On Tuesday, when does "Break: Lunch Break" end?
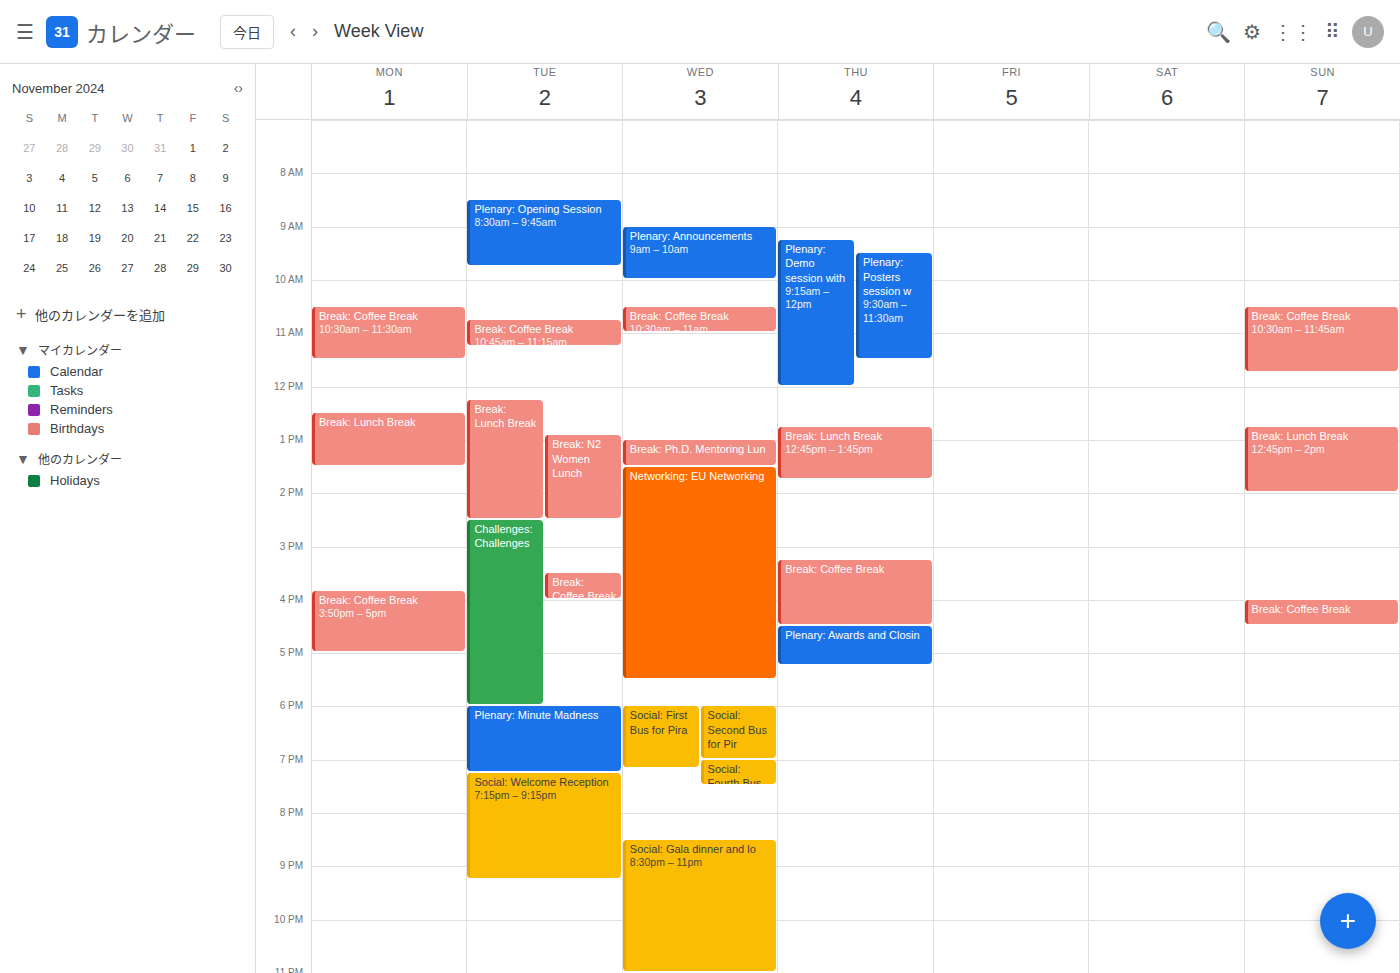
2:30 PM